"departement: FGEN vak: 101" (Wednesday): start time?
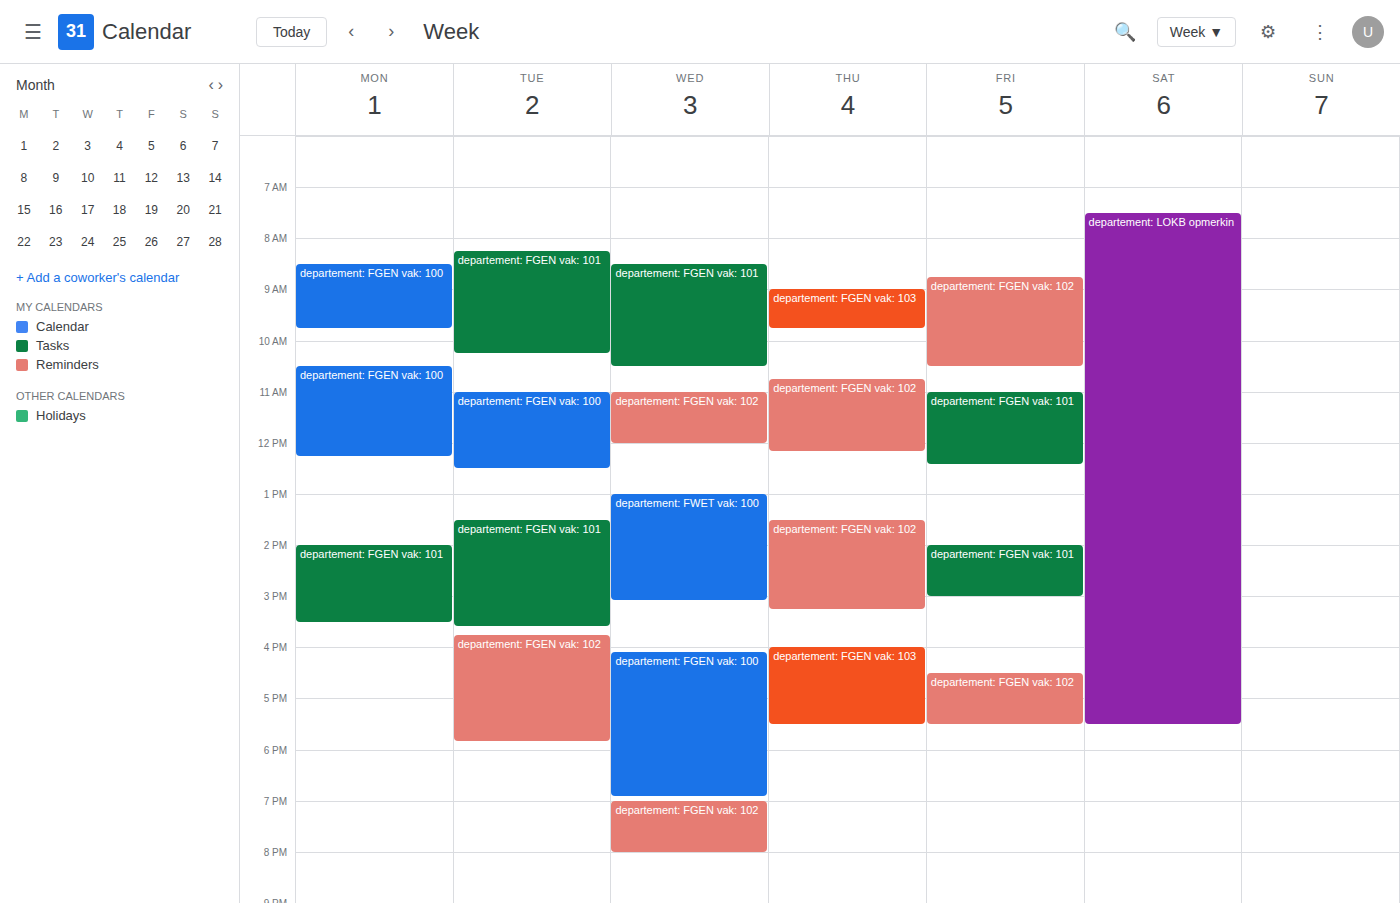
8:30 AM